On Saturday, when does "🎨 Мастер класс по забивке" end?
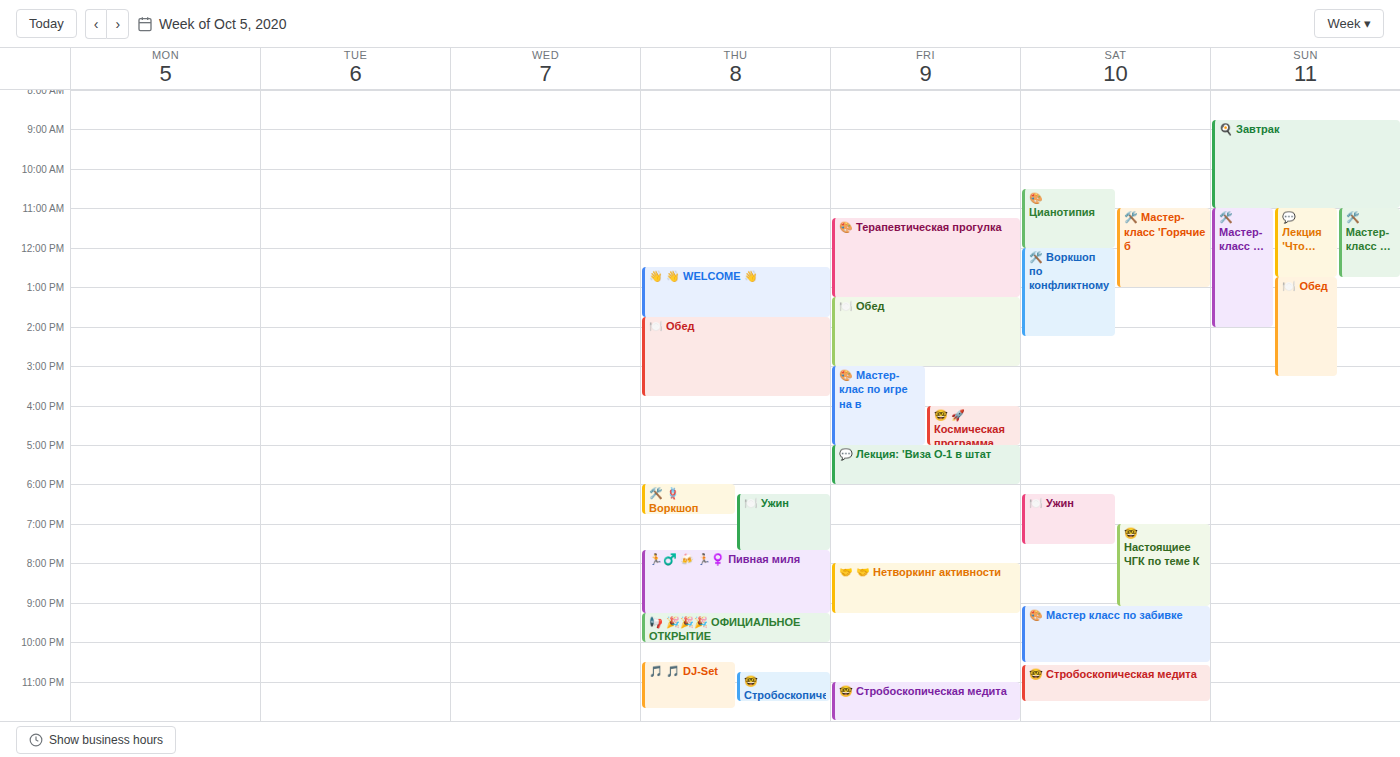
10:30 PM